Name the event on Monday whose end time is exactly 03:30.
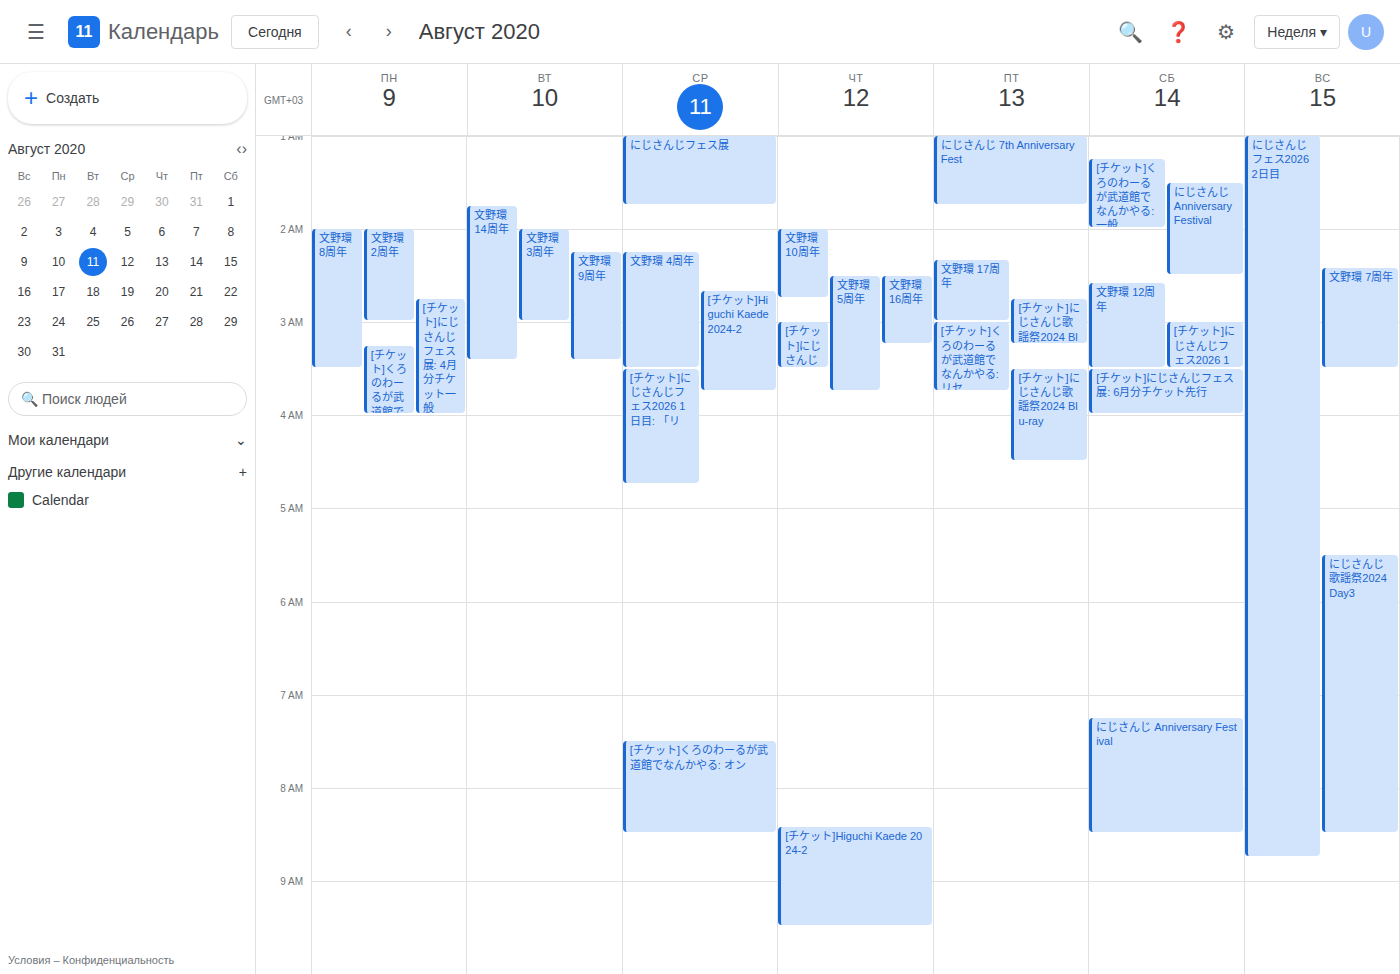
"文野環 8周年"